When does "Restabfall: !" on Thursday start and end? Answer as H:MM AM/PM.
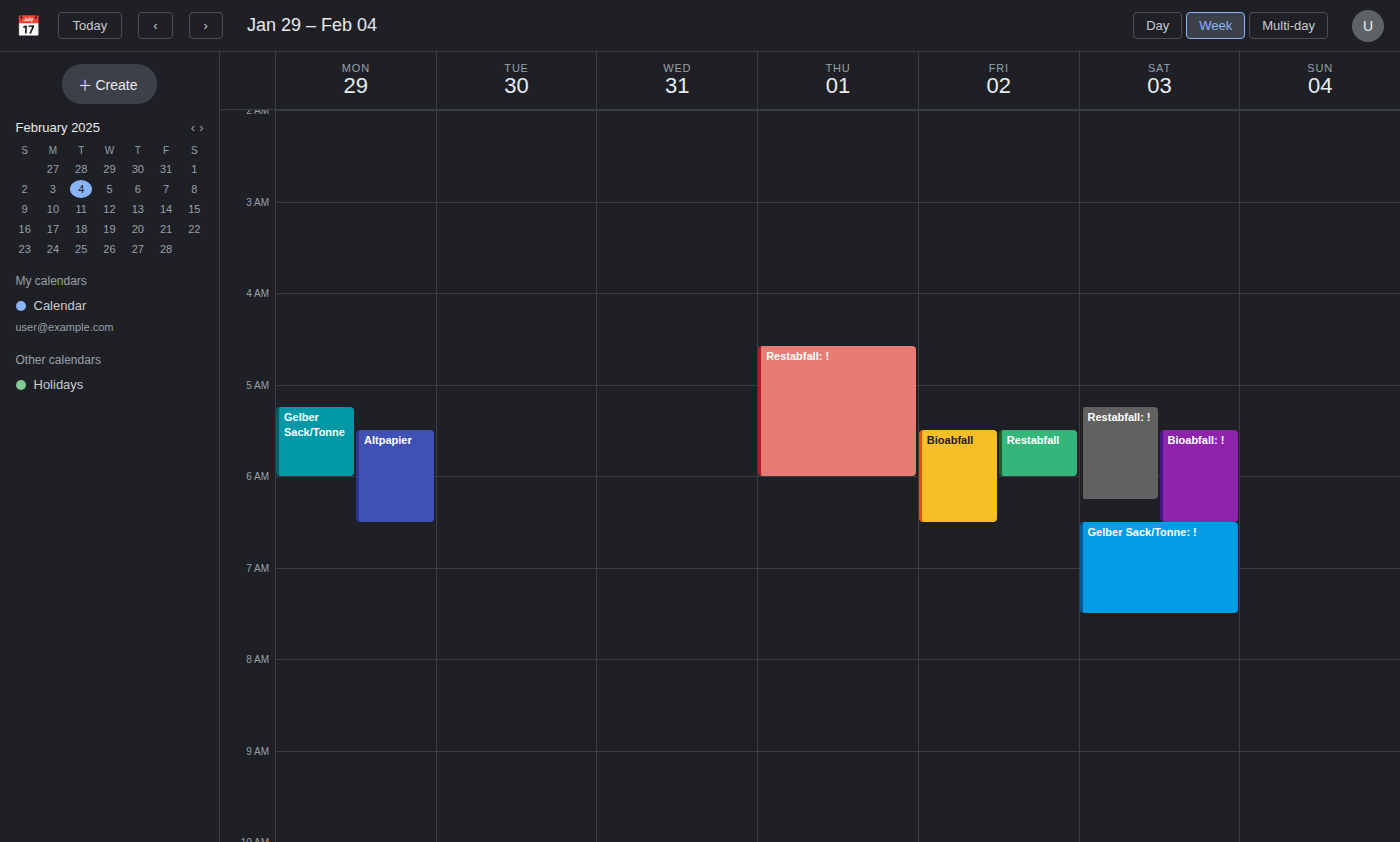
4:35 AM to 6:00 AM